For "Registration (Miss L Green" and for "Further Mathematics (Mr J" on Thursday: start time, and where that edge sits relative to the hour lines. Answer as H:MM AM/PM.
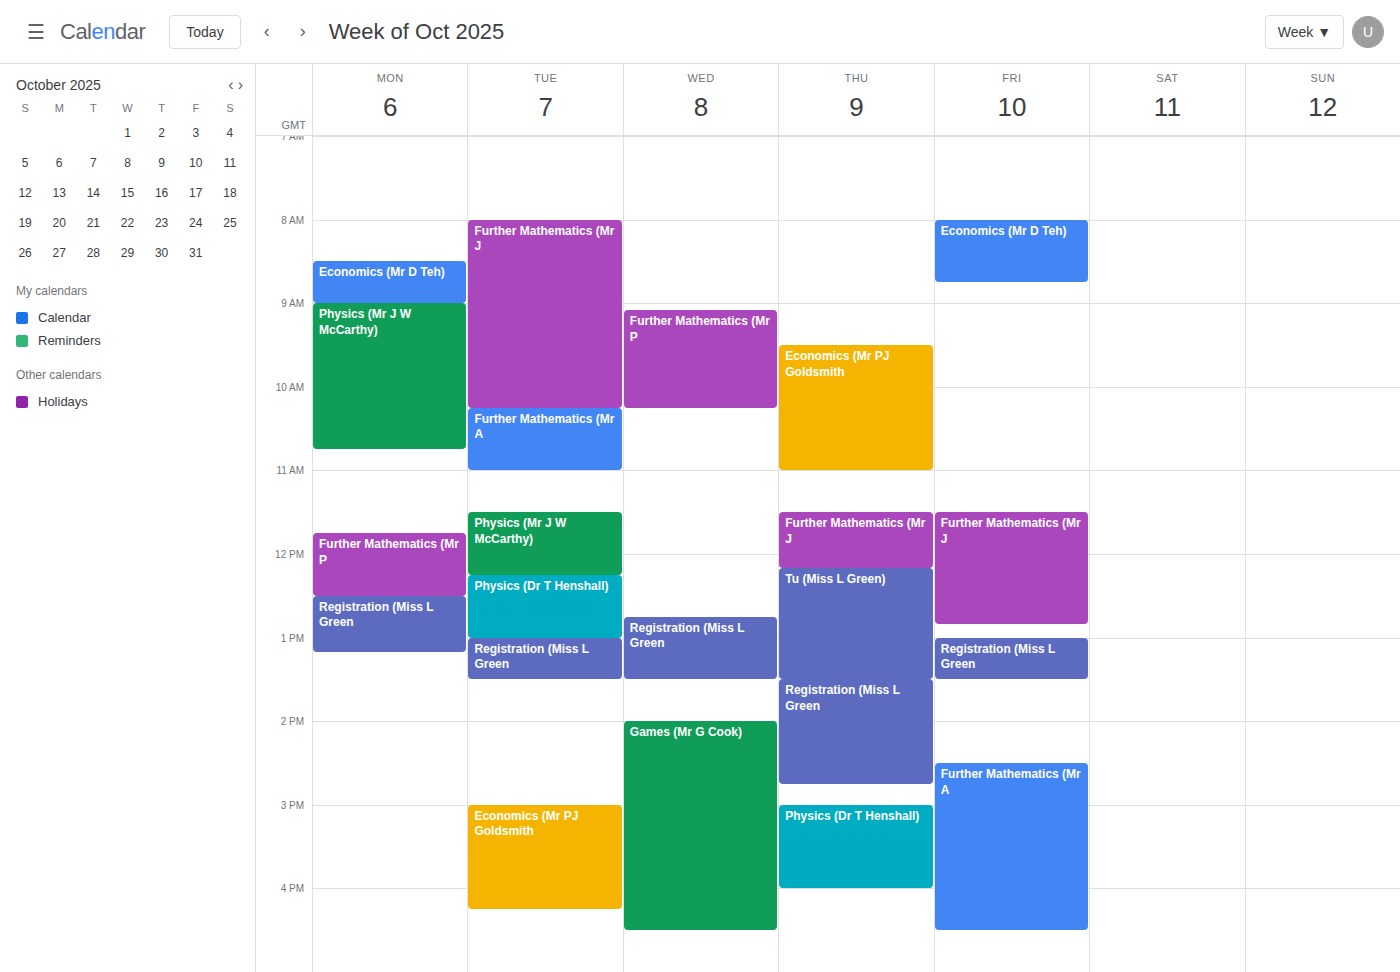
"Registration (Miss L Green": 1:30 PM, halfway between the 1 PM and 2 PM lines. "Further Mathematics (Mr J": 11:30 AM, halfway between the 11 AM and 12 PM lines.